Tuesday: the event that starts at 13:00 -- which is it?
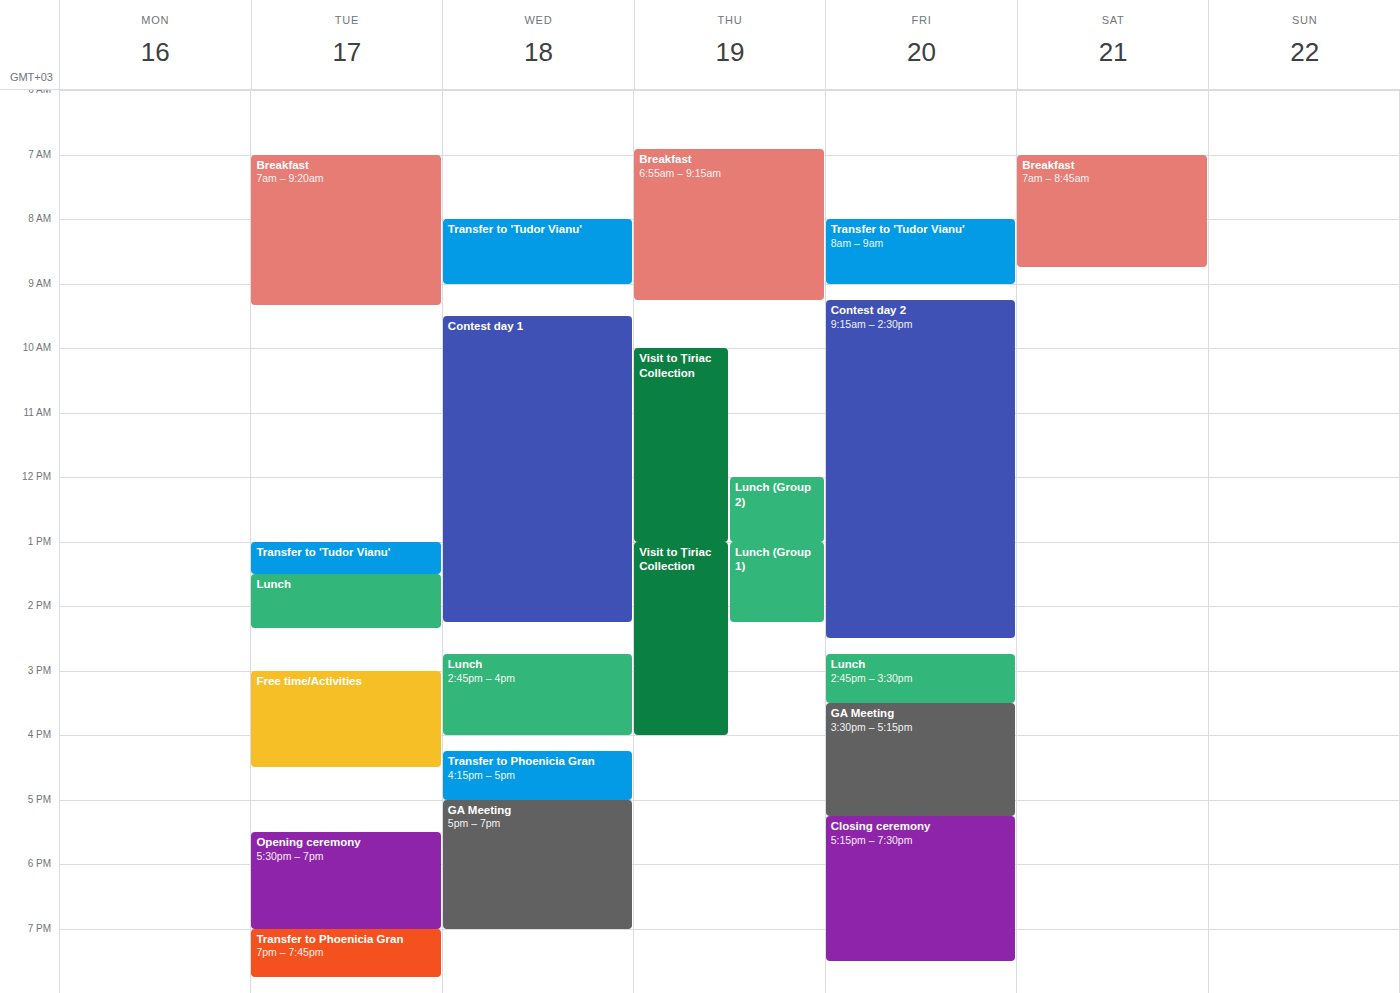
"Transfer to 'Tudor Vianu'"